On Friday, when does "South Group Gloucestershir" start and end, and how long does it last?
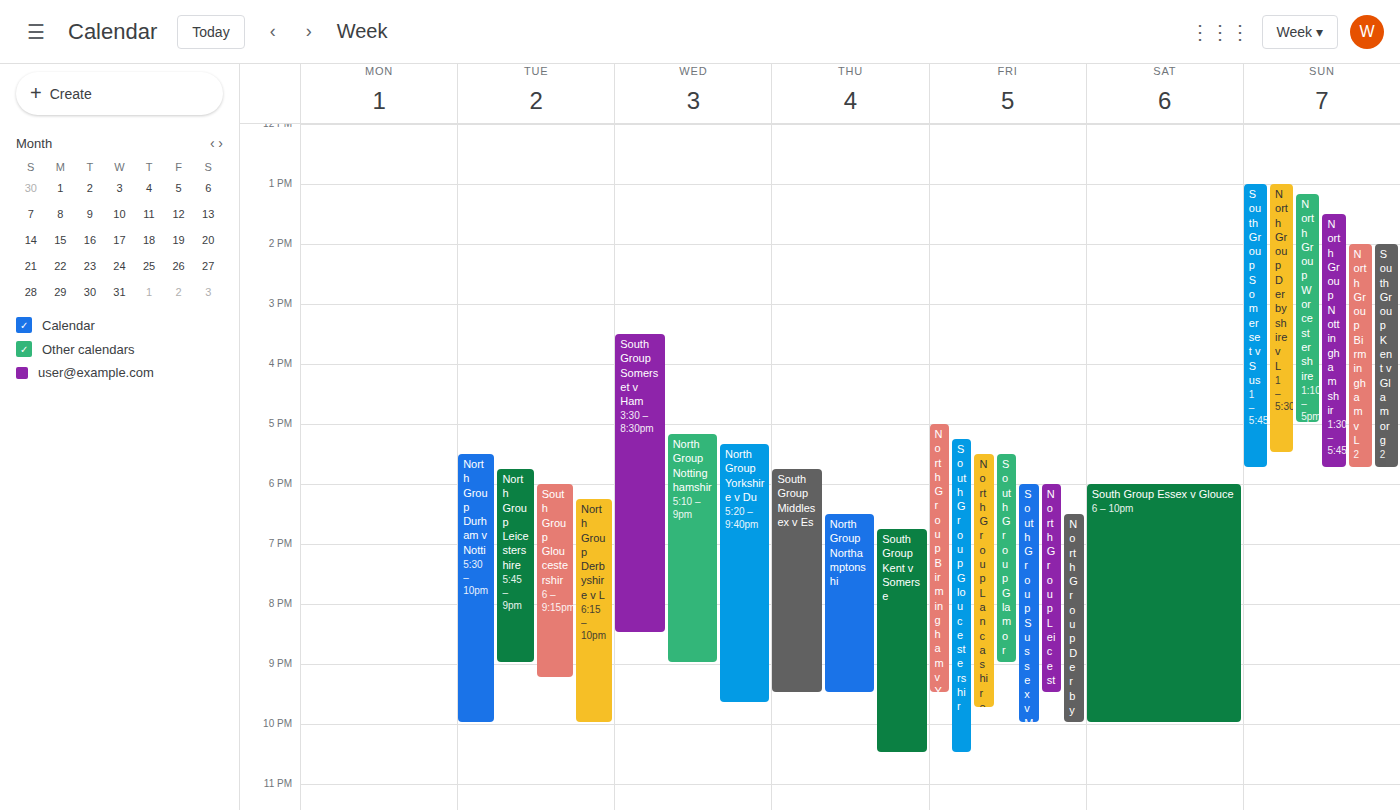
5:15 PM to 10:30 PM, 5 hours 15 minutes